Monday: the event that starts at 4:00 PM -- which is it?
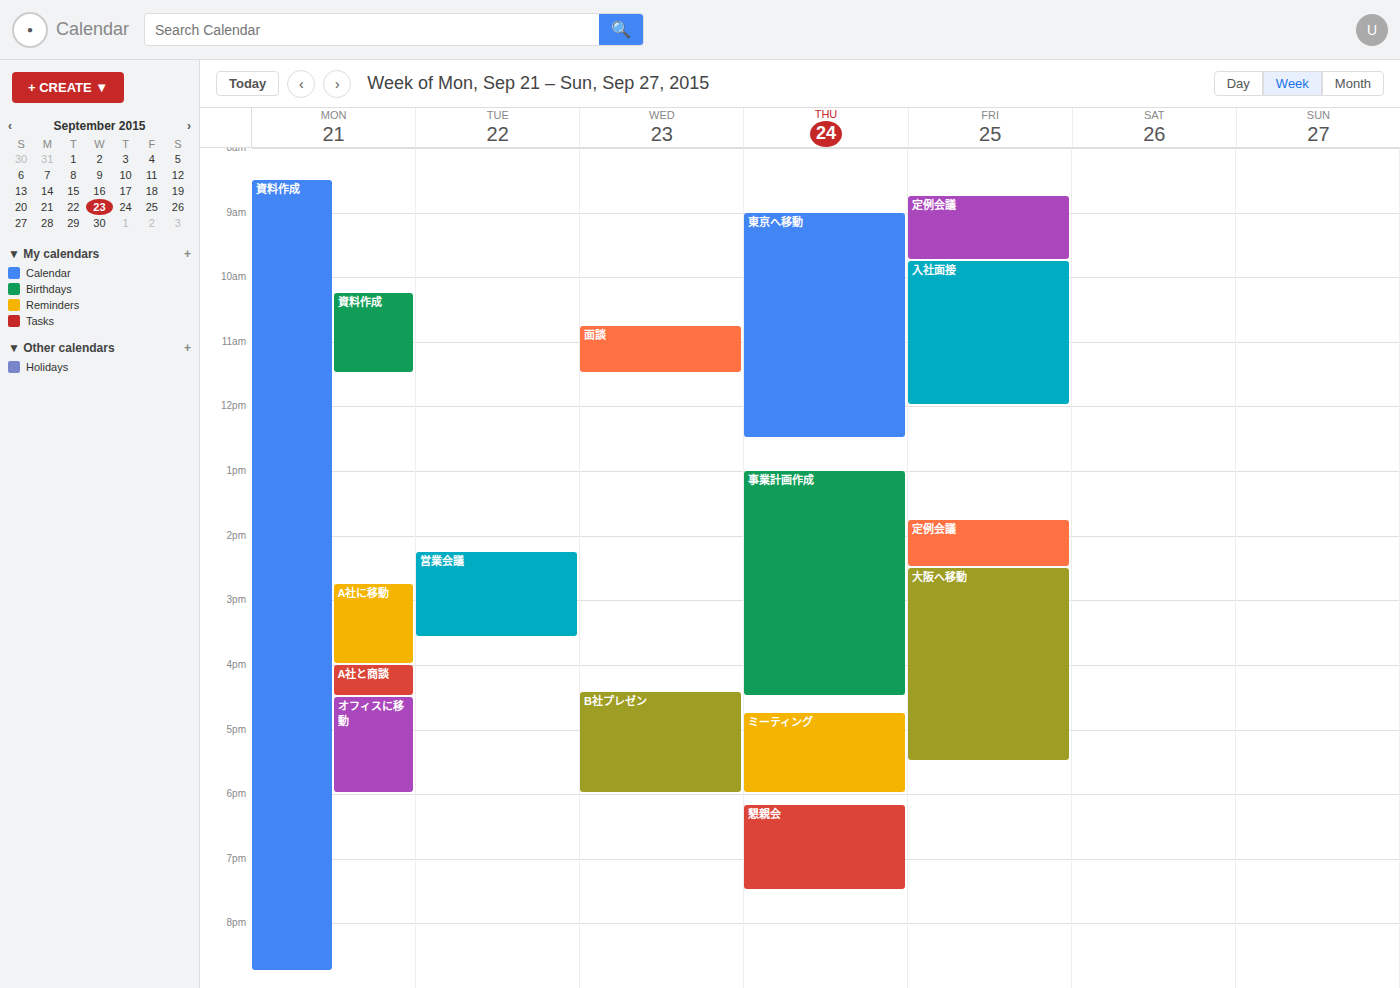
"A社と商談"